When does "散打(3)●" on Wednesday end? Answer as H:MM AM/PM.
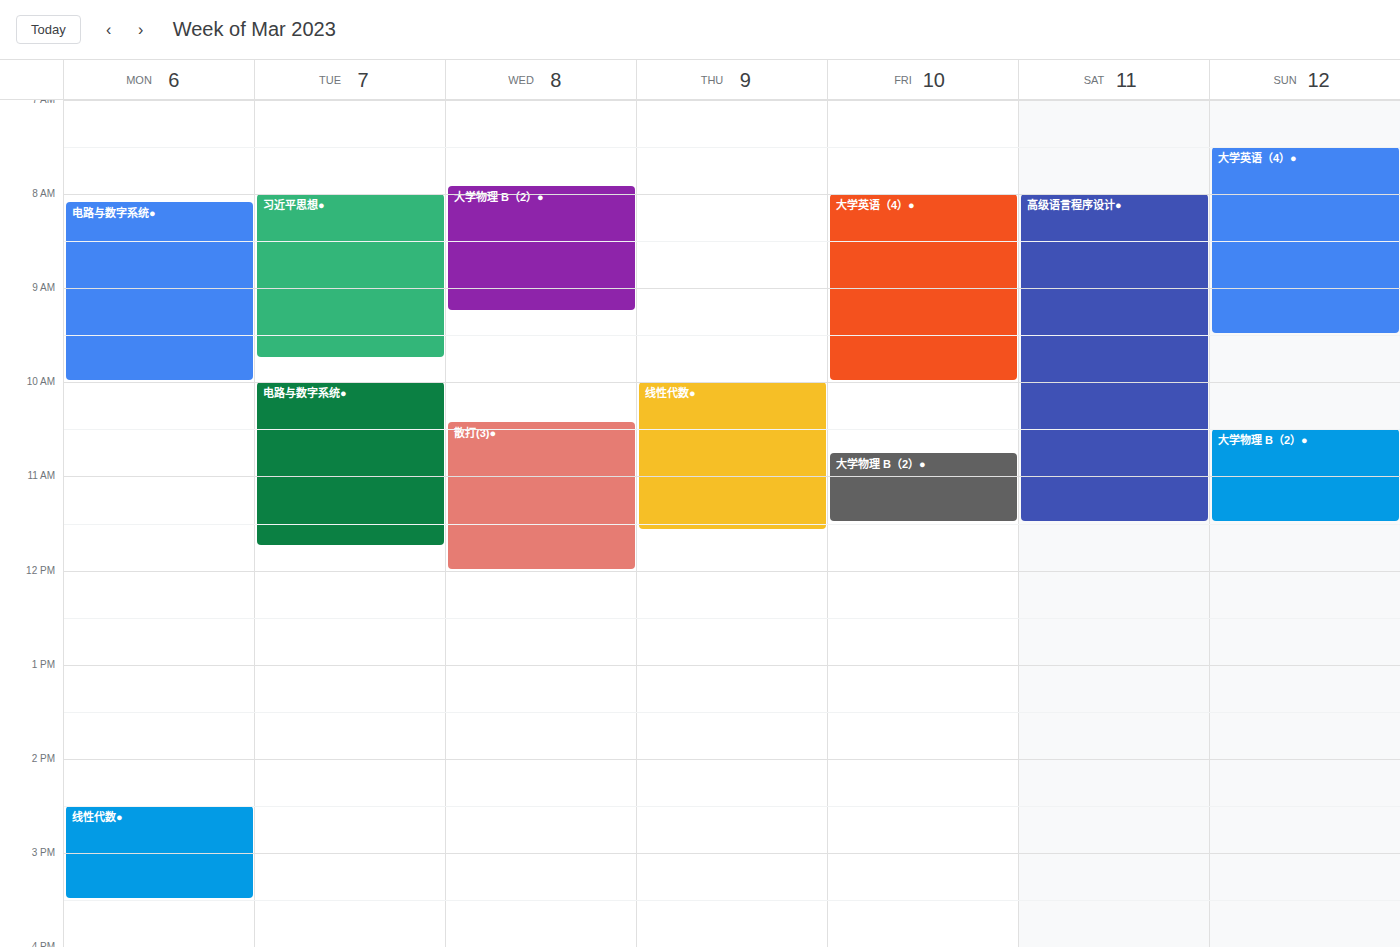
12:00 PM